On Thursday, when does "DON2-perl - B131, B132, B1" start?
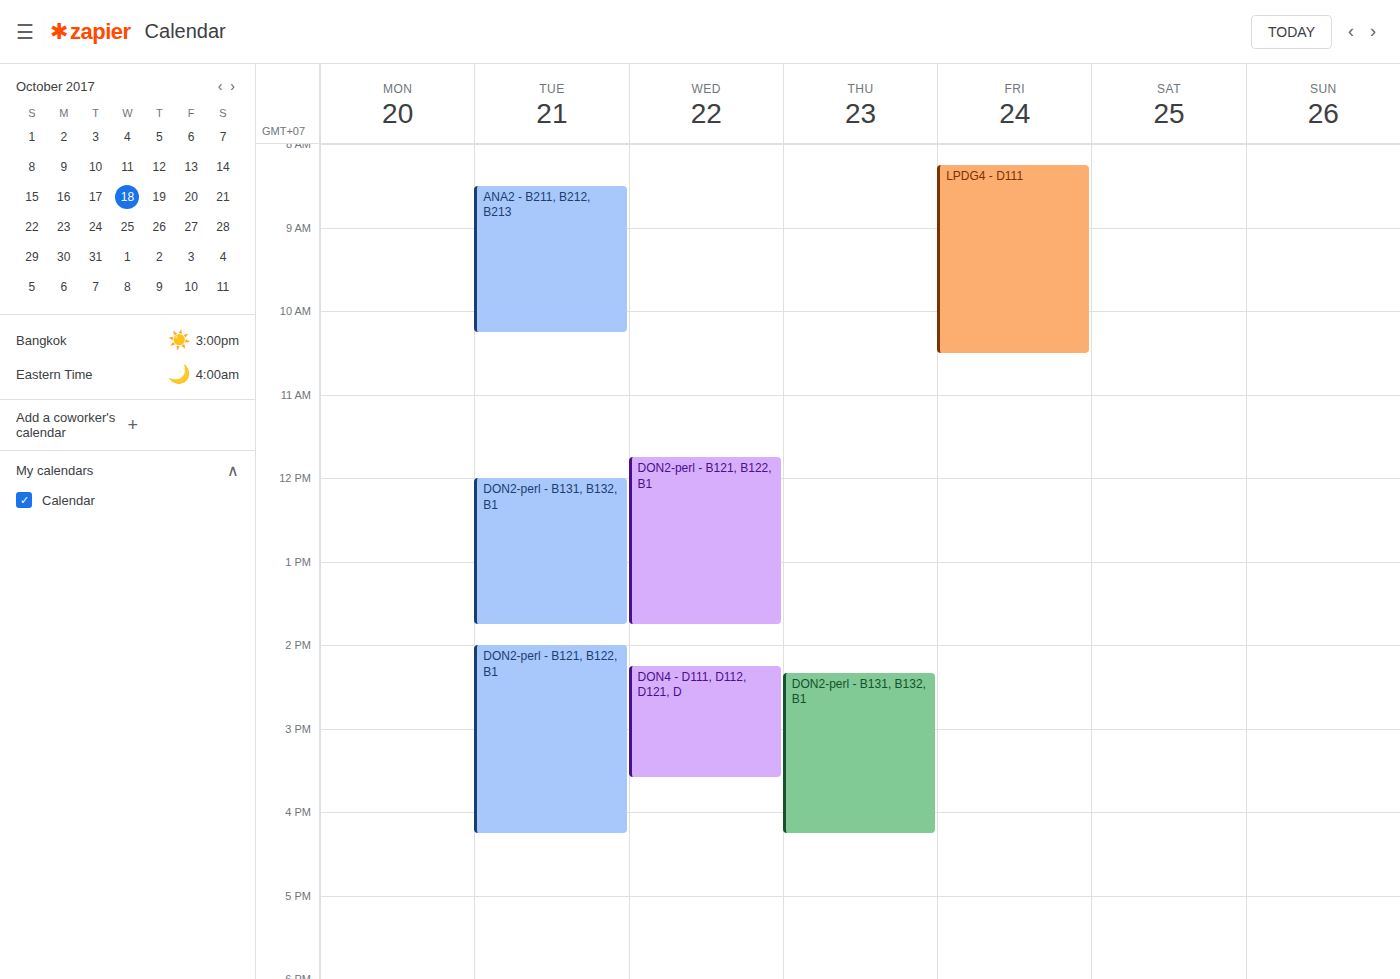
2:20 PM